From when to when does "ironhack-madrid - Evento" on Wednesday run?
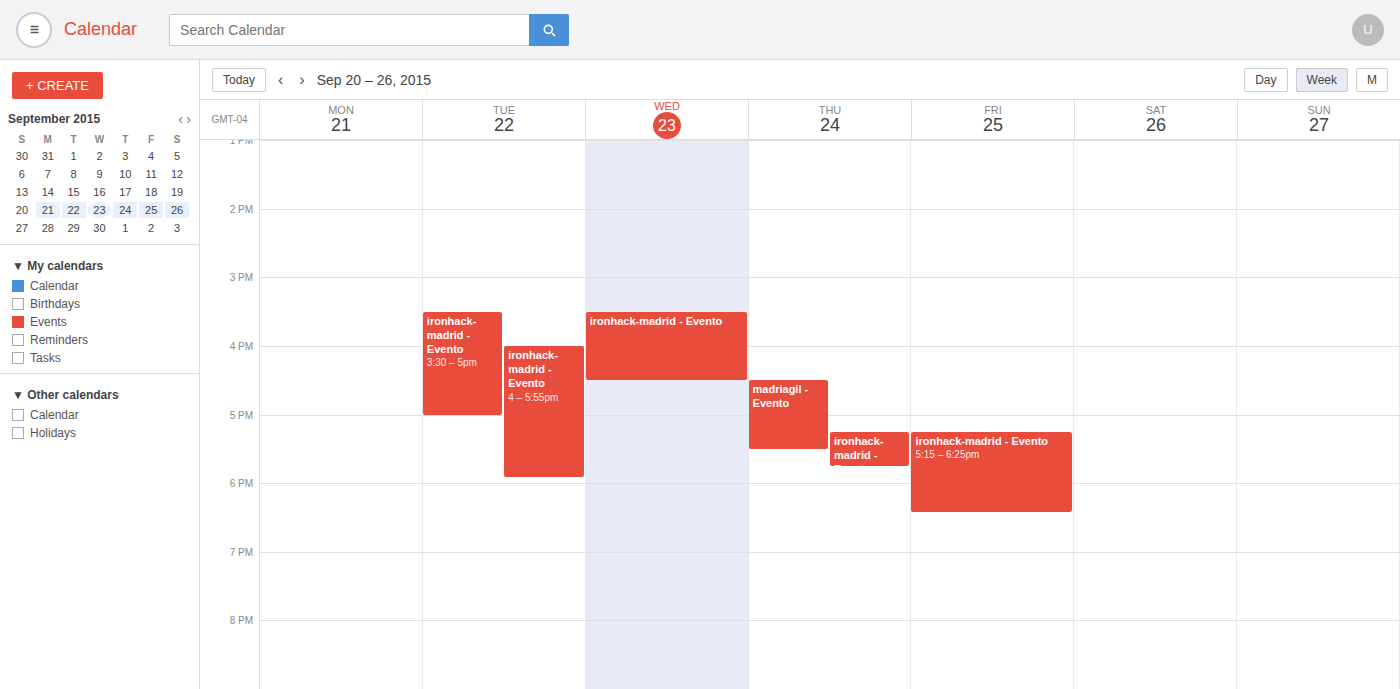
15:30 to 16:30